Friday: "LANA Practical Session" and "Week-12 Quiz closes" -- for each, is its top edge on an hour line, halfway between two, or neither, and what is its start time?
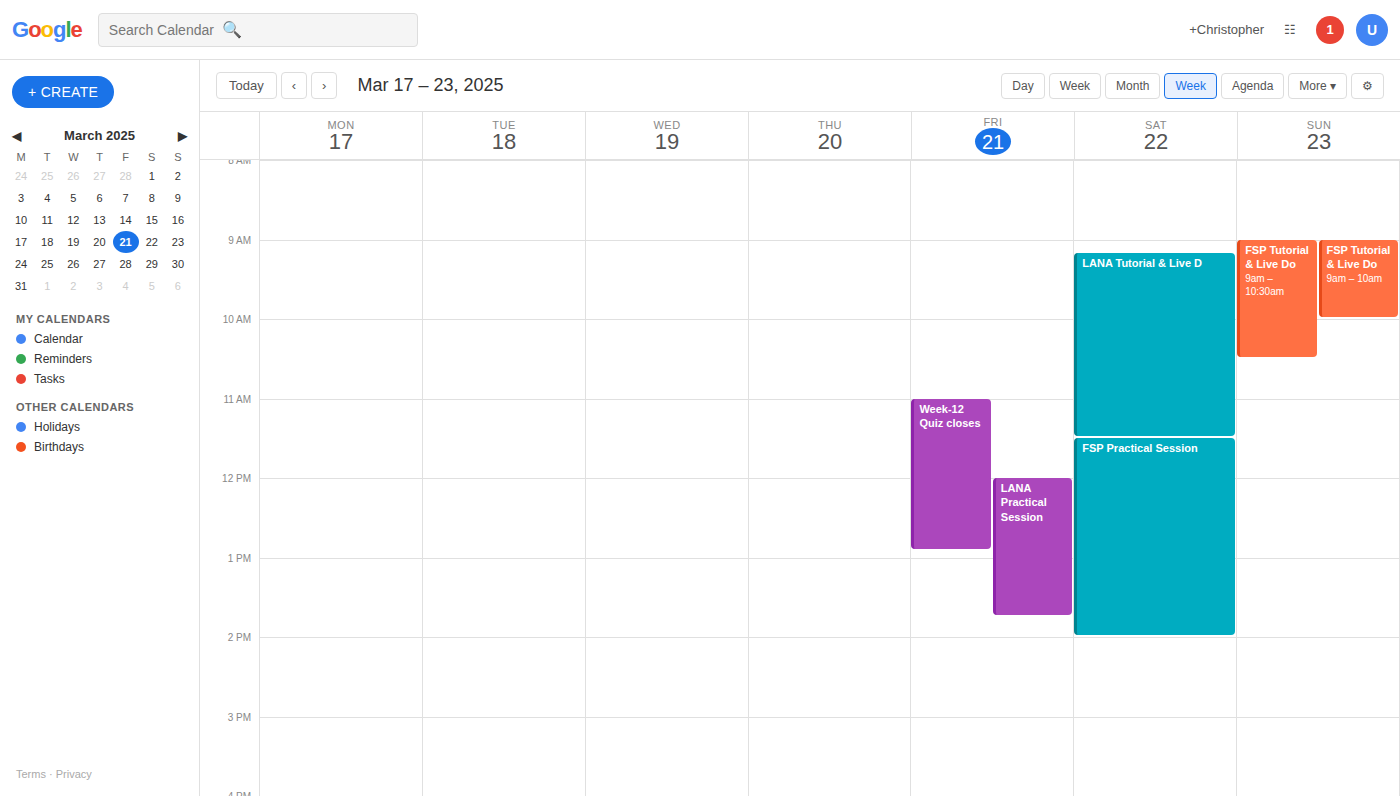
"LANA Practical Session": 12:00 PM, exactly on the 12 PM line. "Week-12 Quiz closes": 11:00 AM, exactly on the 11 AM line.